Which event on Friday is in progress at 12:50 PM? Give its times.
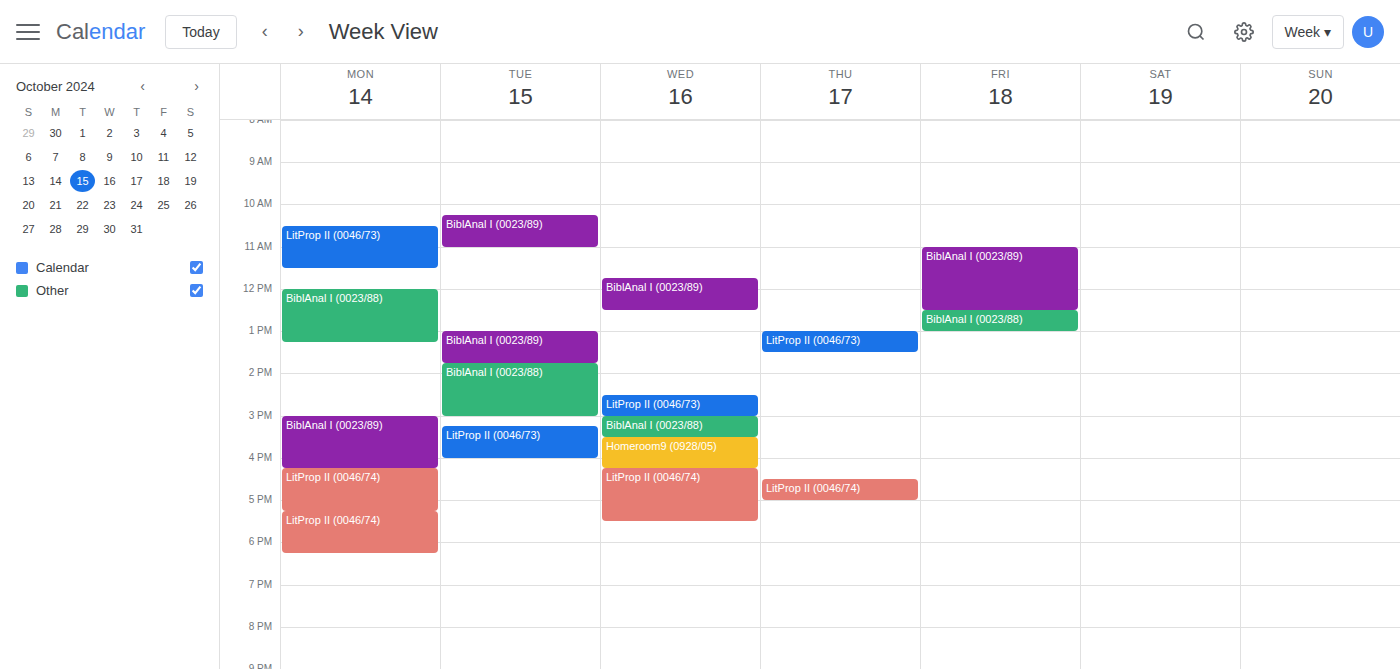
"BiblAnal I (0023/88)", 12:30 PM to 1:00 PM